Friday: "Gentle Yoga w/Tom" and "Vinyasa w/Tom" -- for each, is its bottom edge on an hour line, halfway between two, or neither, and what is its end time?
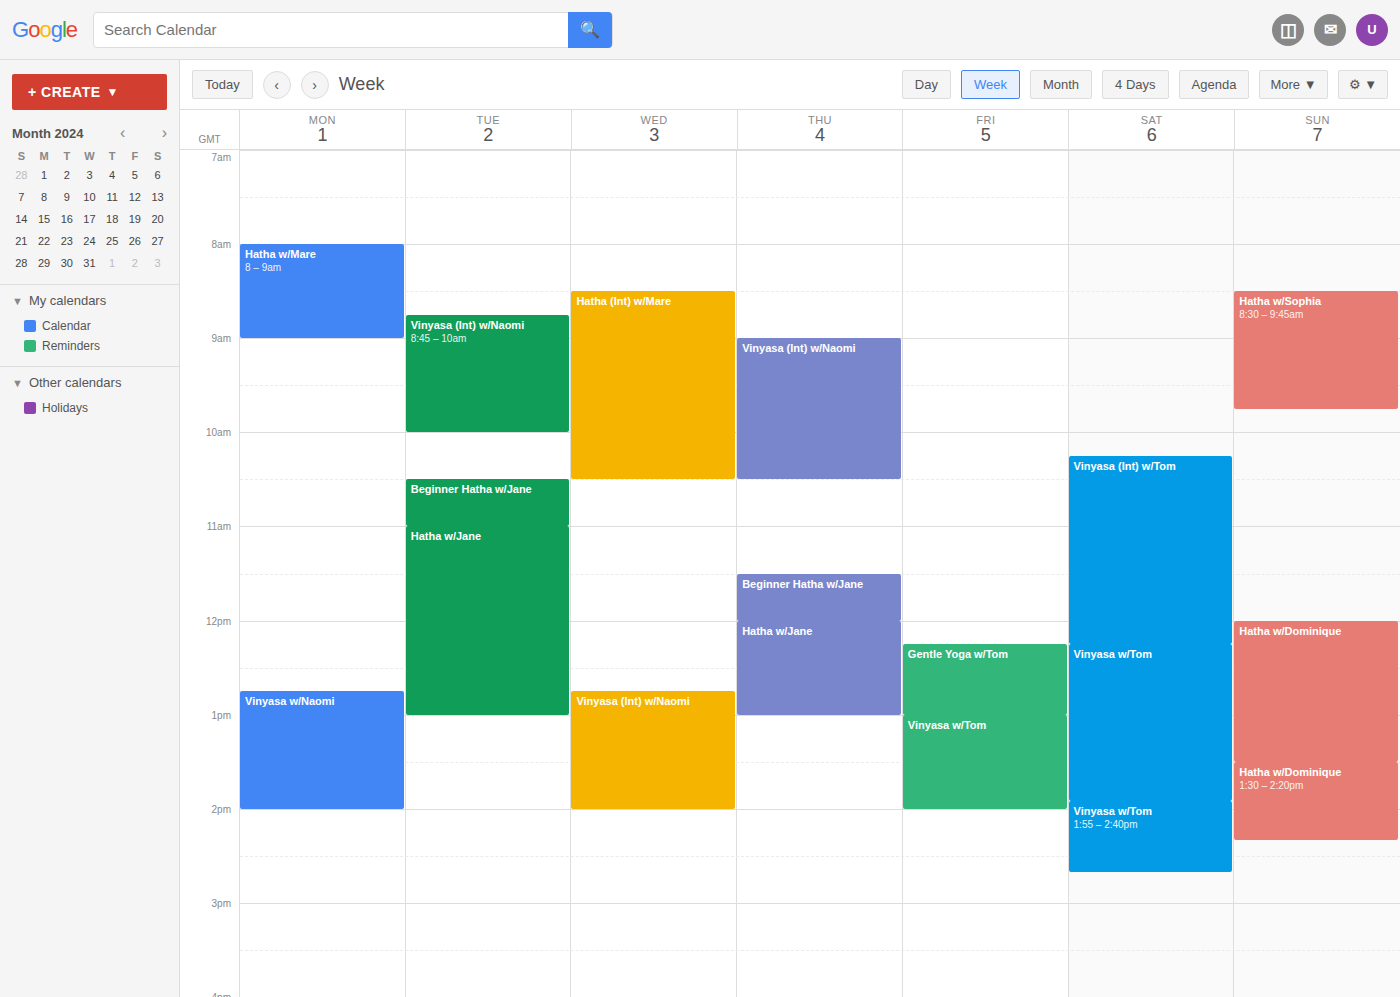
"Gentle Yoga w/Tom": 1:00 PM, exactly on the 1 PM line. "Vinyasa w/Tom": 2:00 PM, exactly on the 2 PM line.